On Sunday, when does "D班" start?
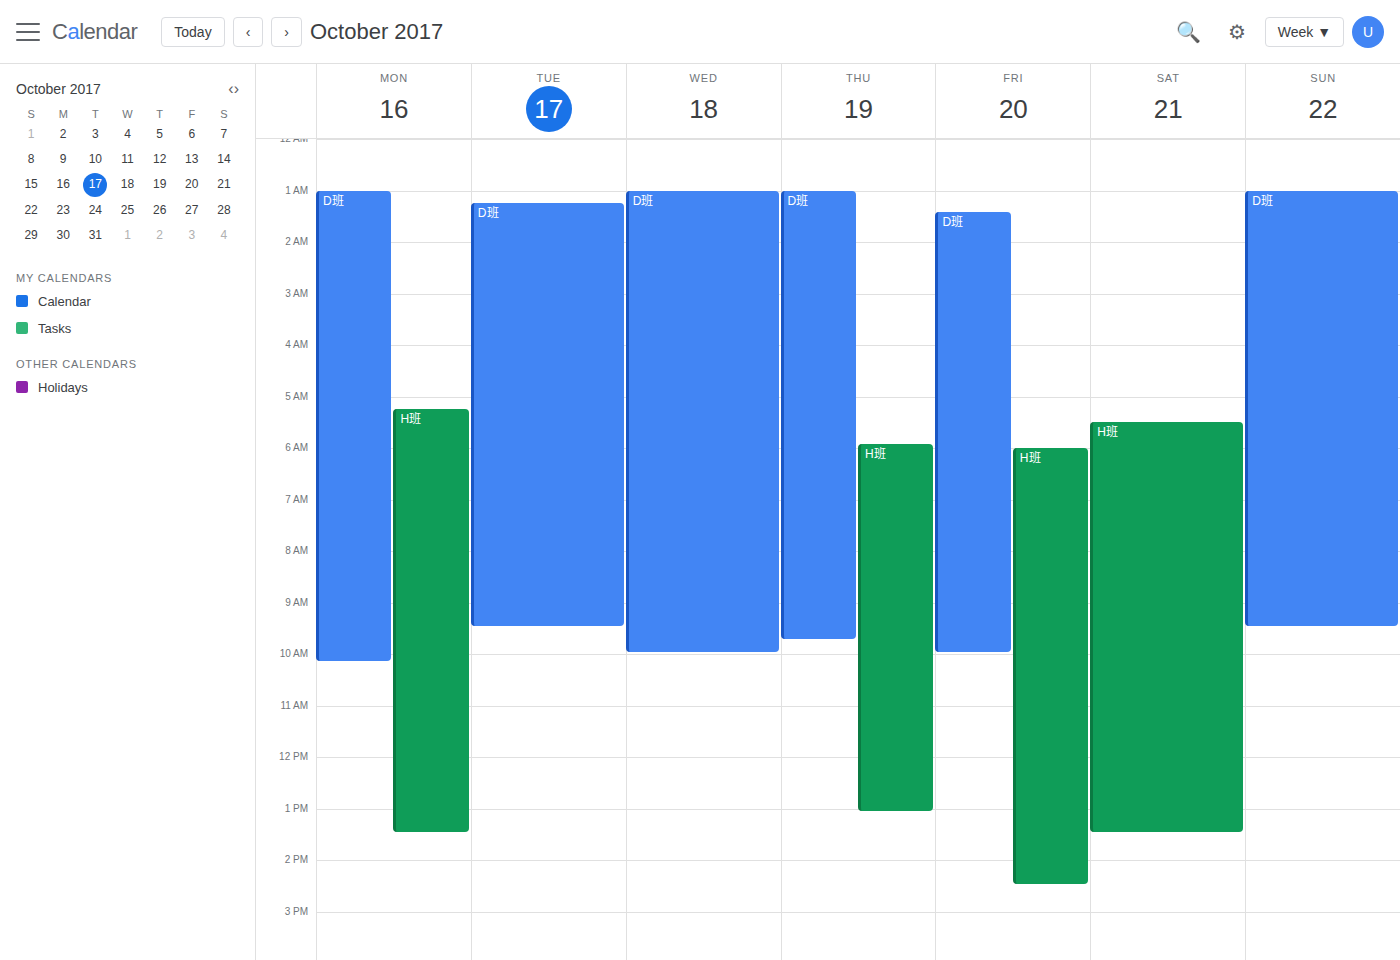
1:00 AM